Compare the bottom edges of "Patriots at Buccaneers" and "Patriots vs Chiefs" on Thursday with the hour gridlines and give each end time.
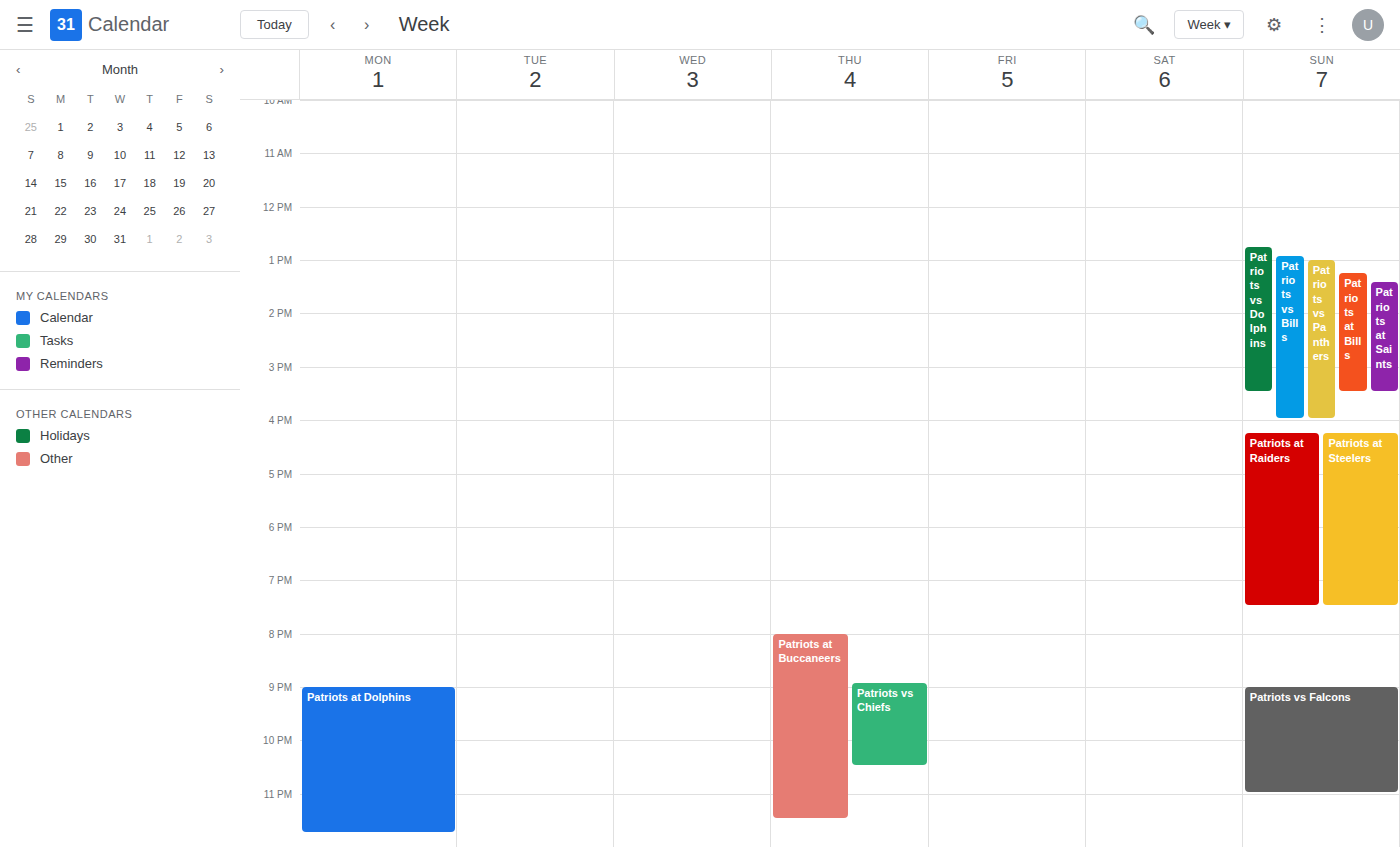
"Patriots at Buccaneers": 11:30 PM, halfway between the 11 PM and 12 AM lines. "Patriots vs Chiefs": 10:30 PM, halfway between the 10 PM and 11 PM lines.